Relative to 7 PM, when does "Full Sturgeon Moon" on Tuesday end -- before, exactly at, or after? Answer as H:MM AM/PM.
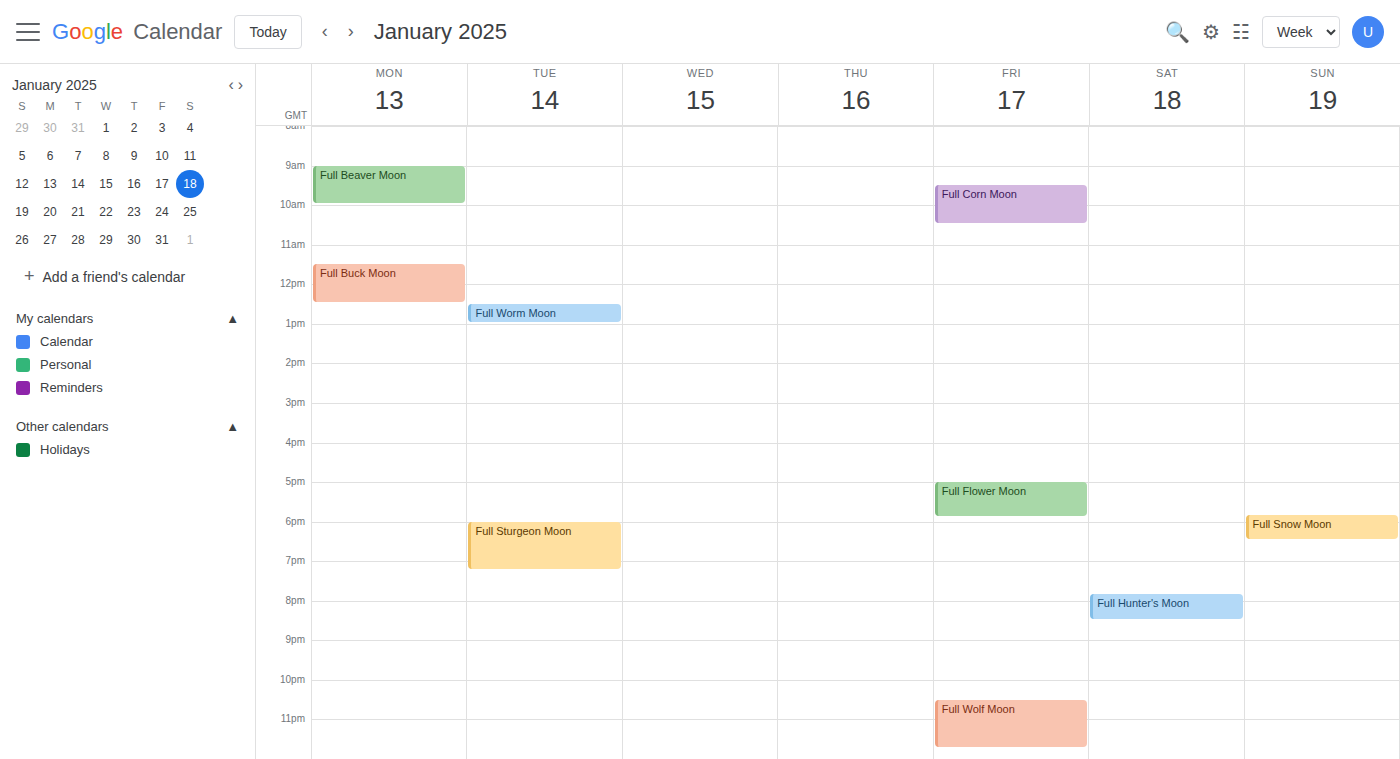
7:15 PM -- after 7 PM, 15 minutes below the 7 PM line.